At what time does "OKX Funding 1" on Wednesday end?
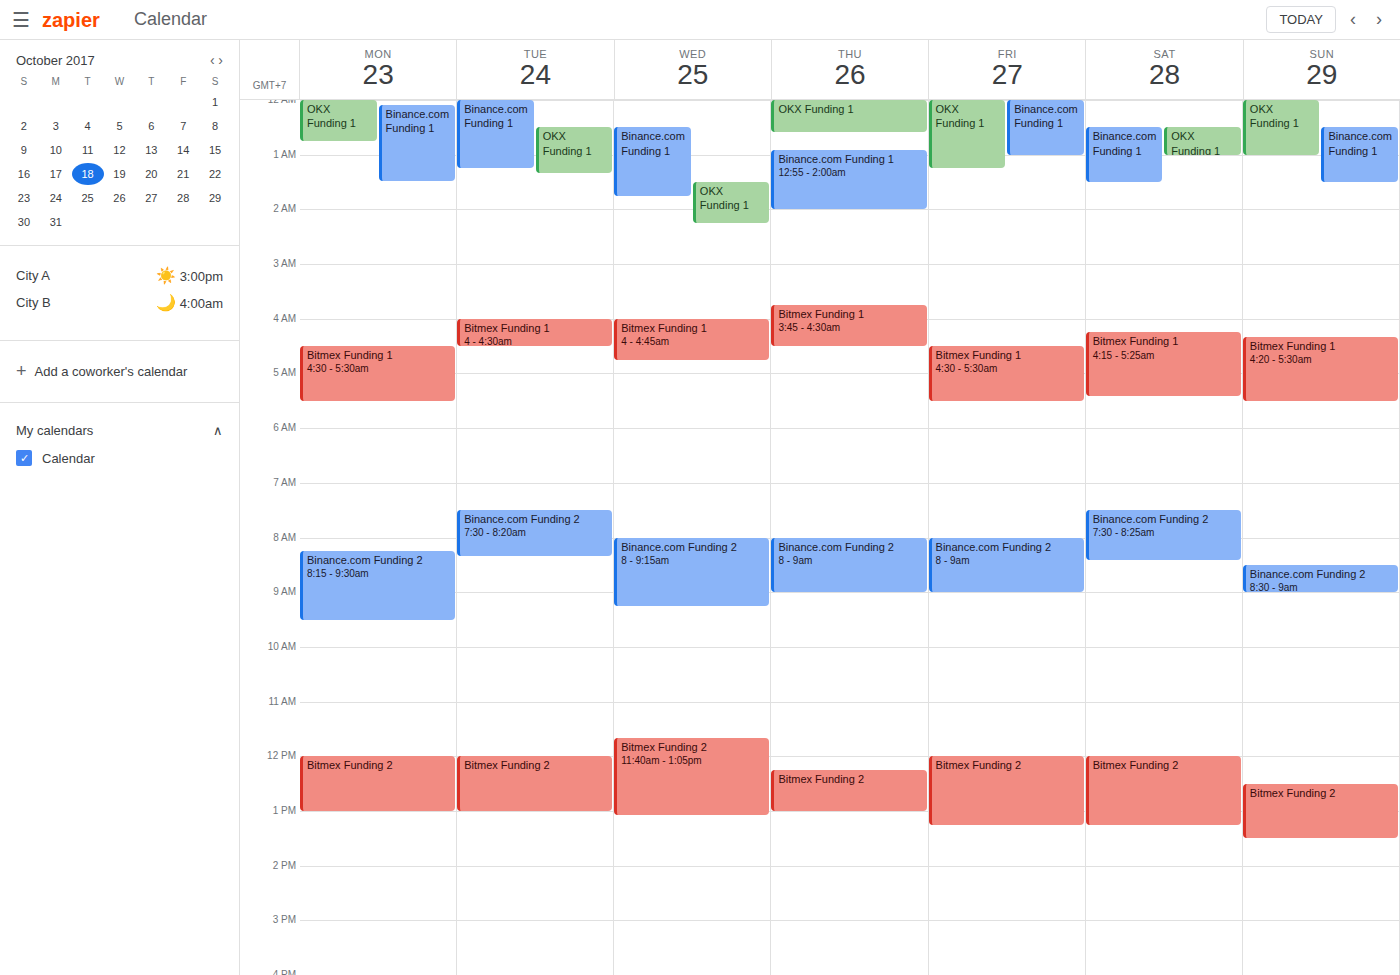
2:15 AM